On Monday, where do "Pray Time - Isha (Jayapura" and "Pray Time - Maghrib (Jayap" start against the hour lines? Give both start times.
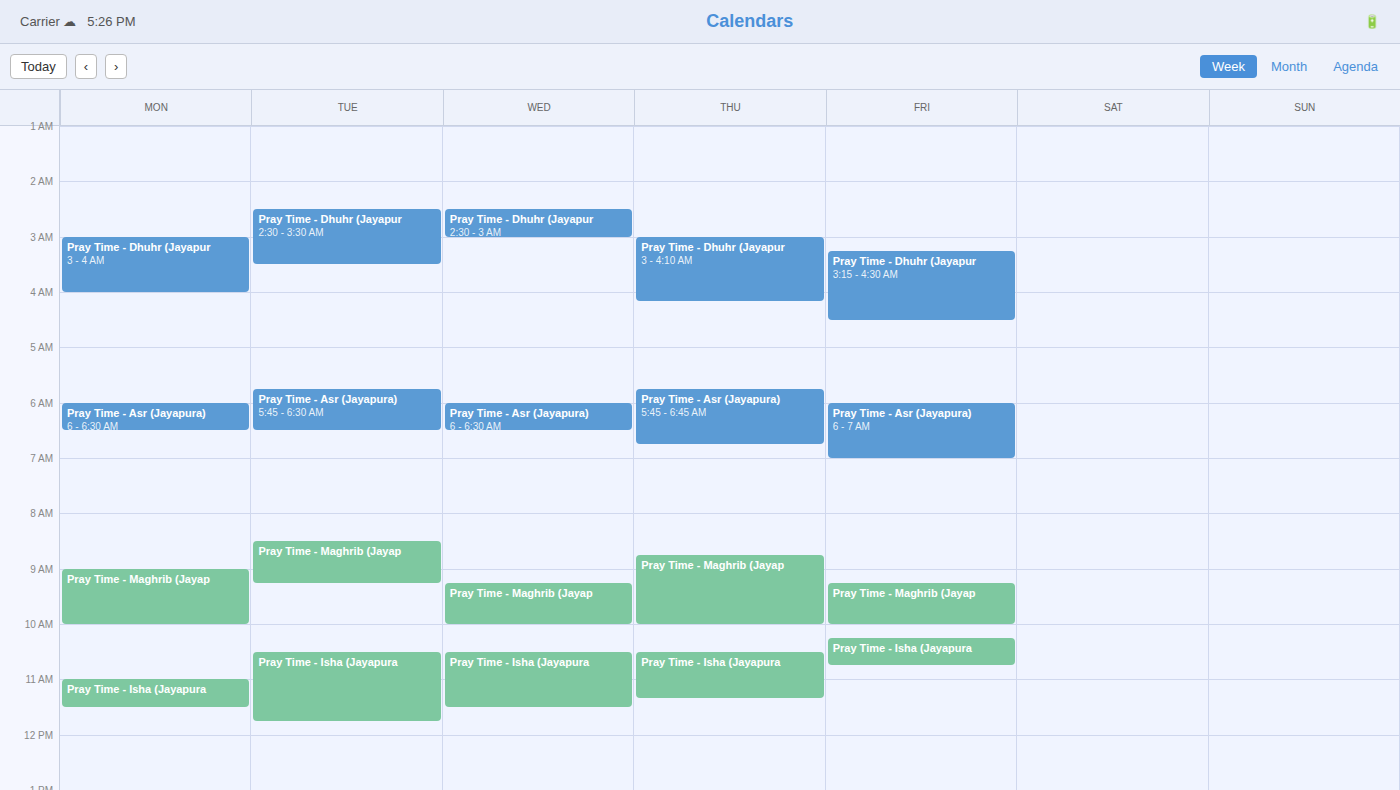
"Pray Time - Isha (Jayapura": 11:00 AM, exactly on the 11 AM line. "Pray Time - Maghrib (Jayap": 9:00 AM, exactly on the 9 AM line.